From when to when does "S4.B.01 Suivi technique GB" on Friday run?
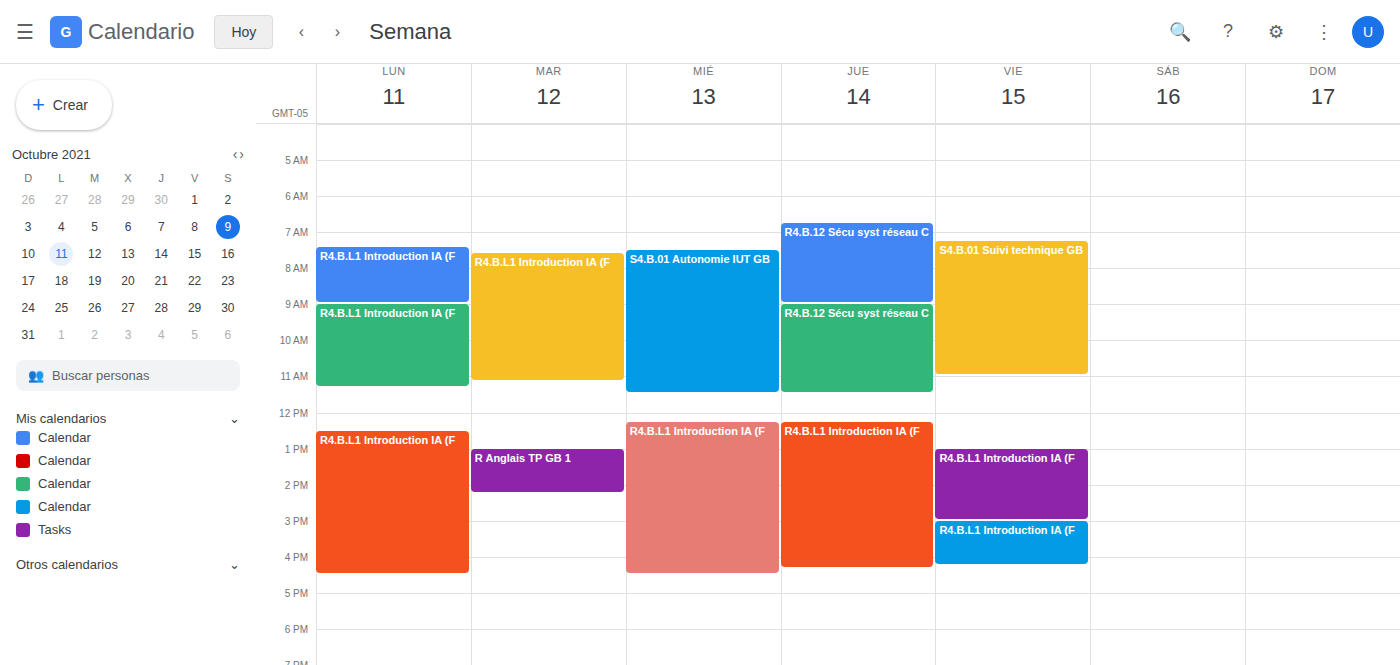
7:15 AM to 11:00 AM